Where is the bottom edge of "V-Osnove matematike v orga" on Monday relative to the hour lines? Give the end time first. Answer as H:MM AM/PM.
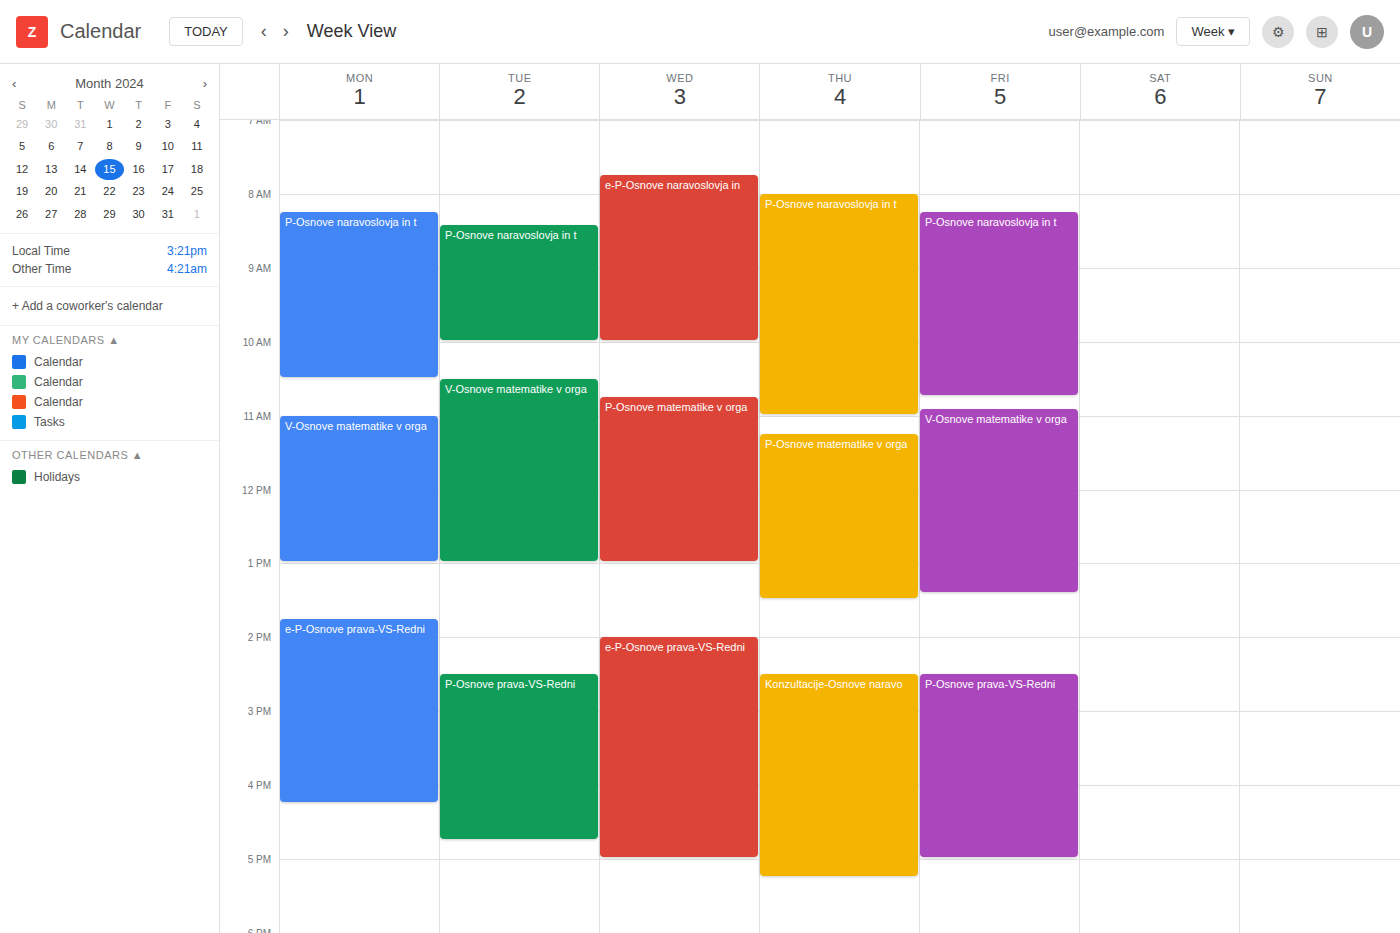
1:00 PM -- exactly on the 1 PM line.